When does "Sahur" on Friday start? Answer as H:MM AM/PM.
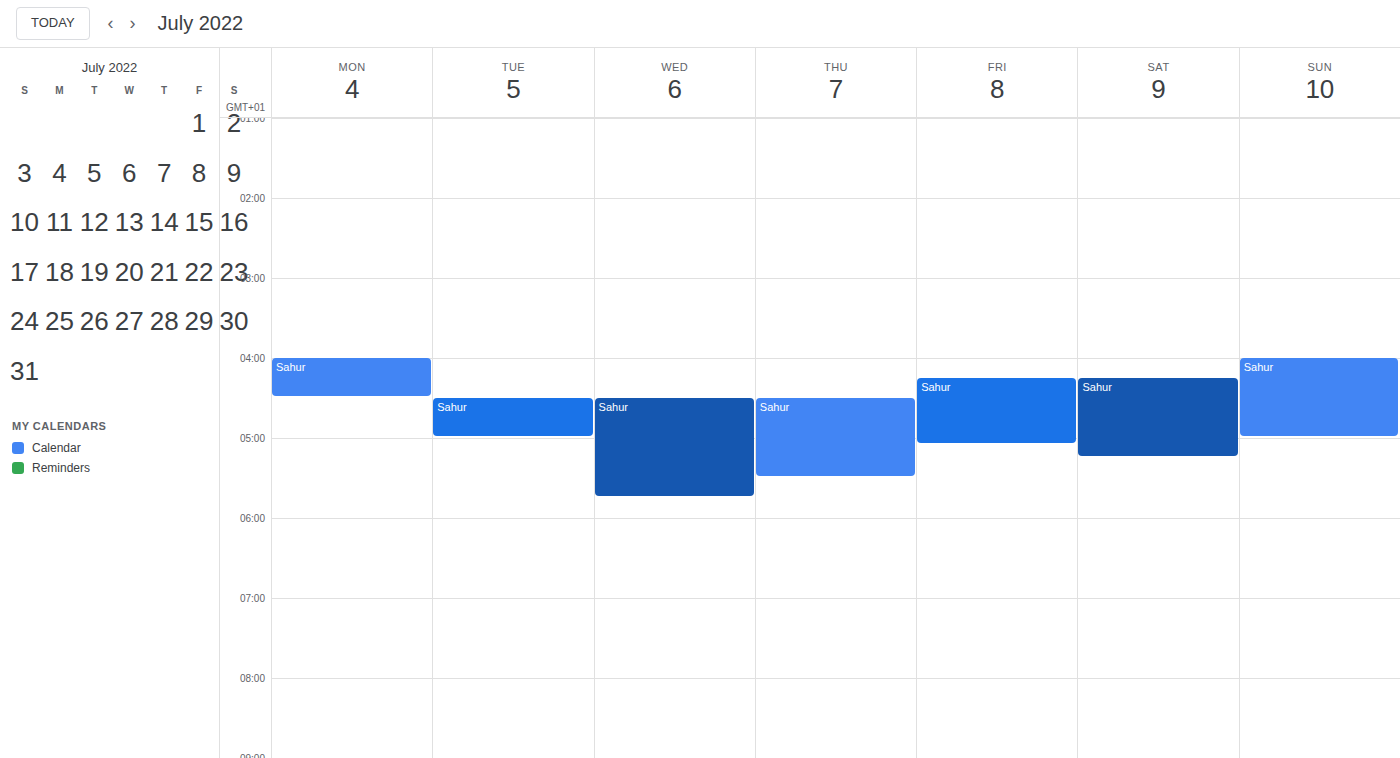
4:15 AM